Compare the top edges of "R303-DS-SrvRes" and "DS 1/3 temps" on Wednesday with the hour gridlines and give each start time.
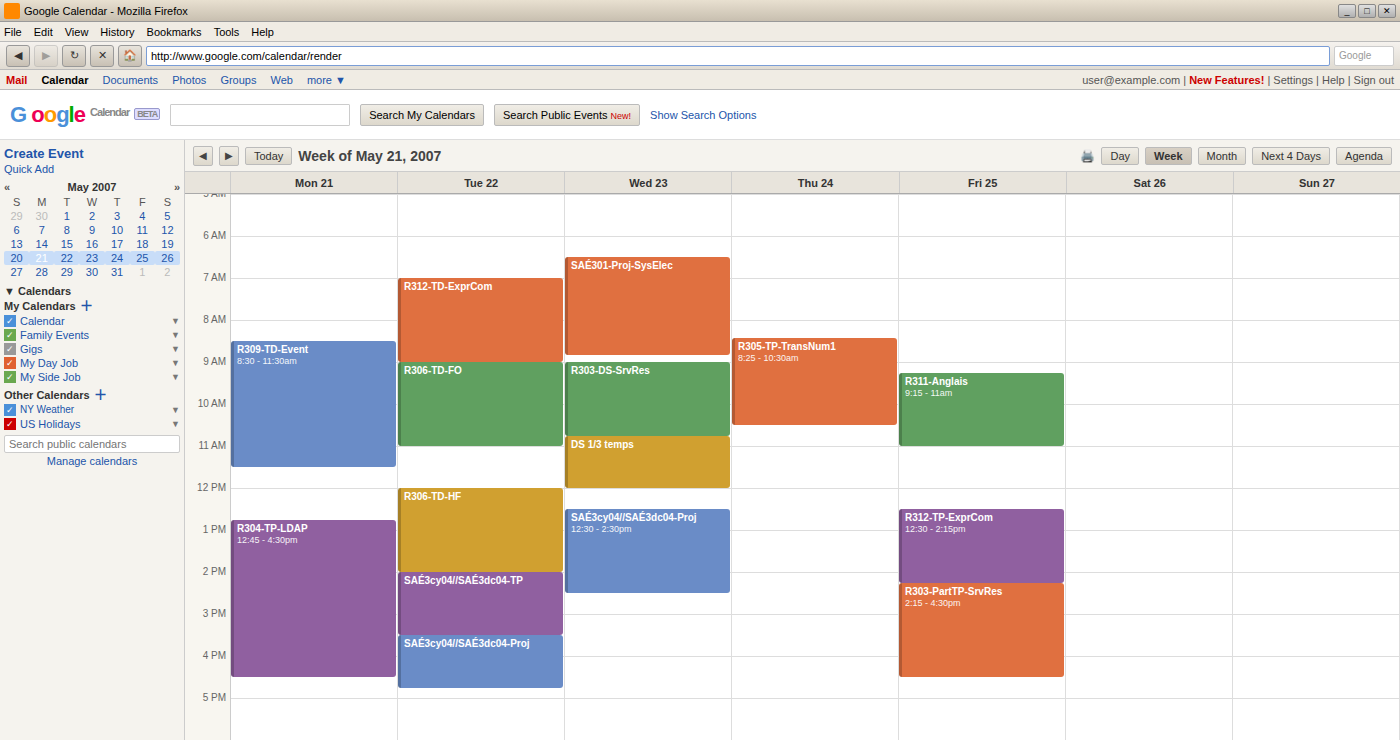
"R303-DS-SrvRes": 9:00 AM, exactly on the 9 AM line. "DS 1/3 temps": 10:45 AM, neither: three quarters of the way from the 10 AM line to the 11 AM line.